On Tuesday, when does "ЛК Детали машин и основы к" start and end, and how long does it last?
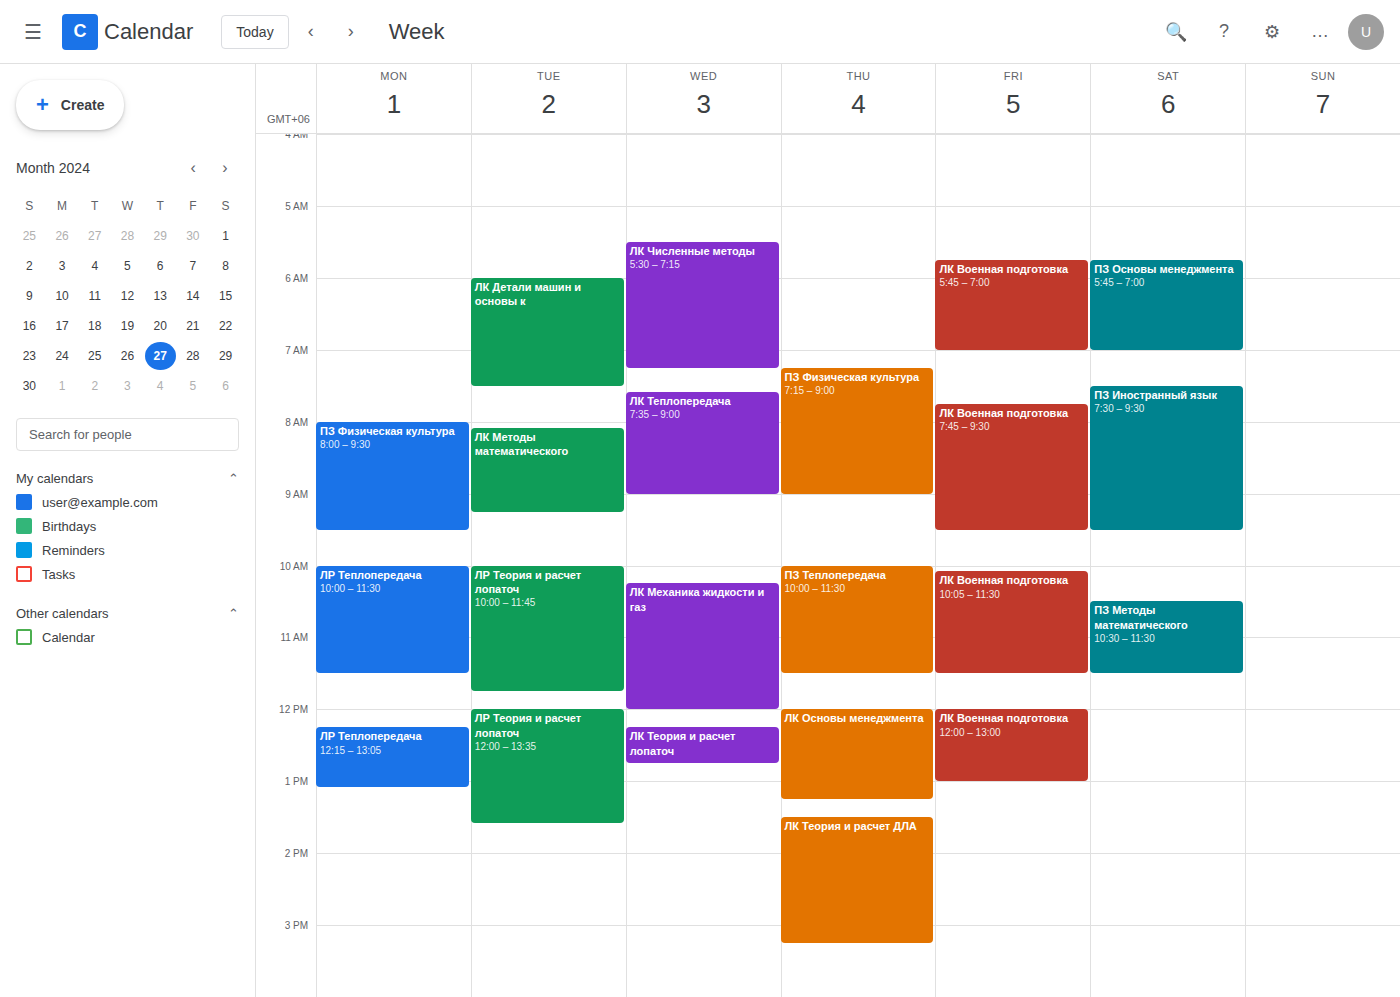
6:00 AM to 7:30 AM, 1 hour 30 minutes